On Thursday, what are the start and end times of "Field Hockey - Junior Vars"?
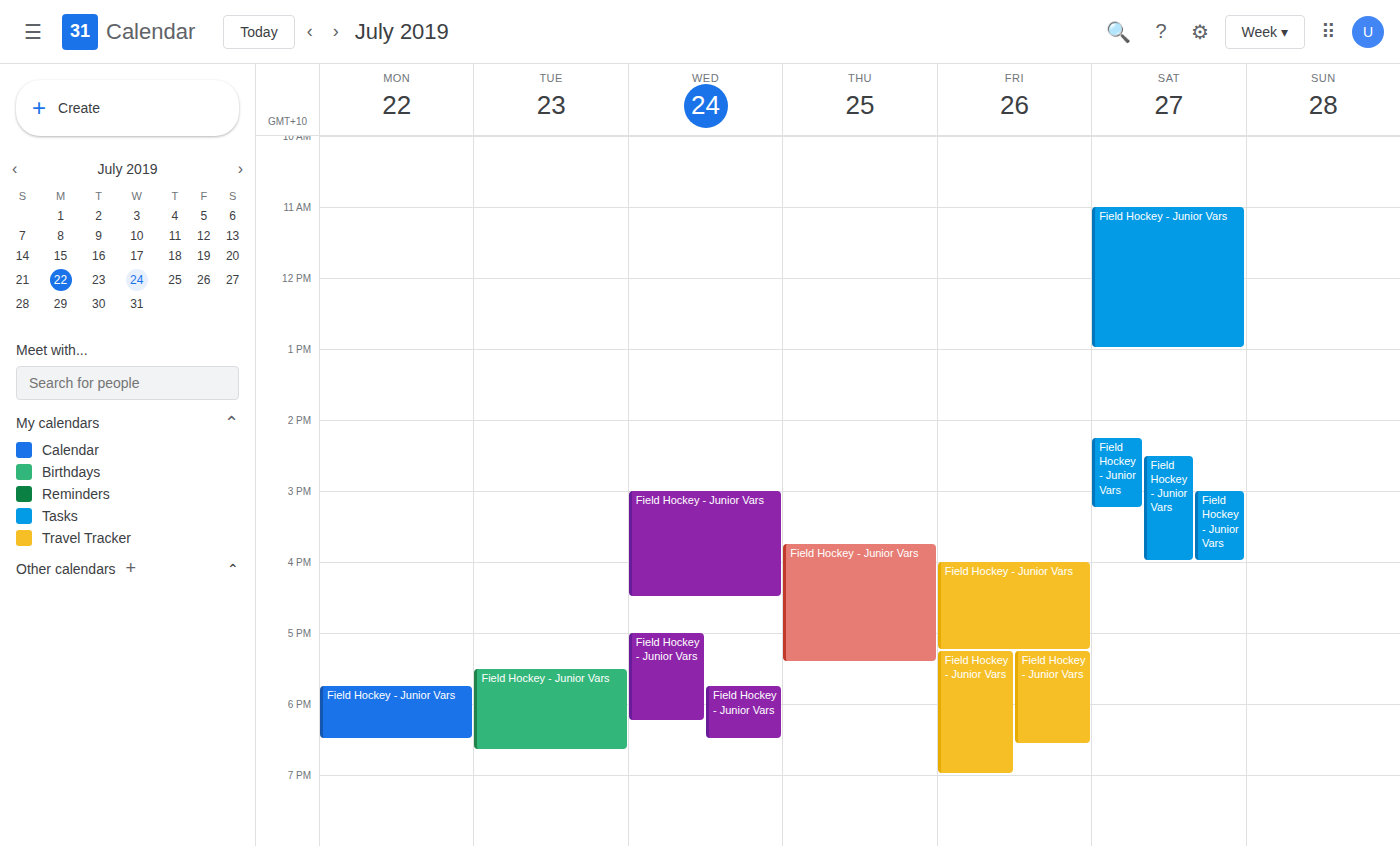
3:45 PM to 5:25 PM